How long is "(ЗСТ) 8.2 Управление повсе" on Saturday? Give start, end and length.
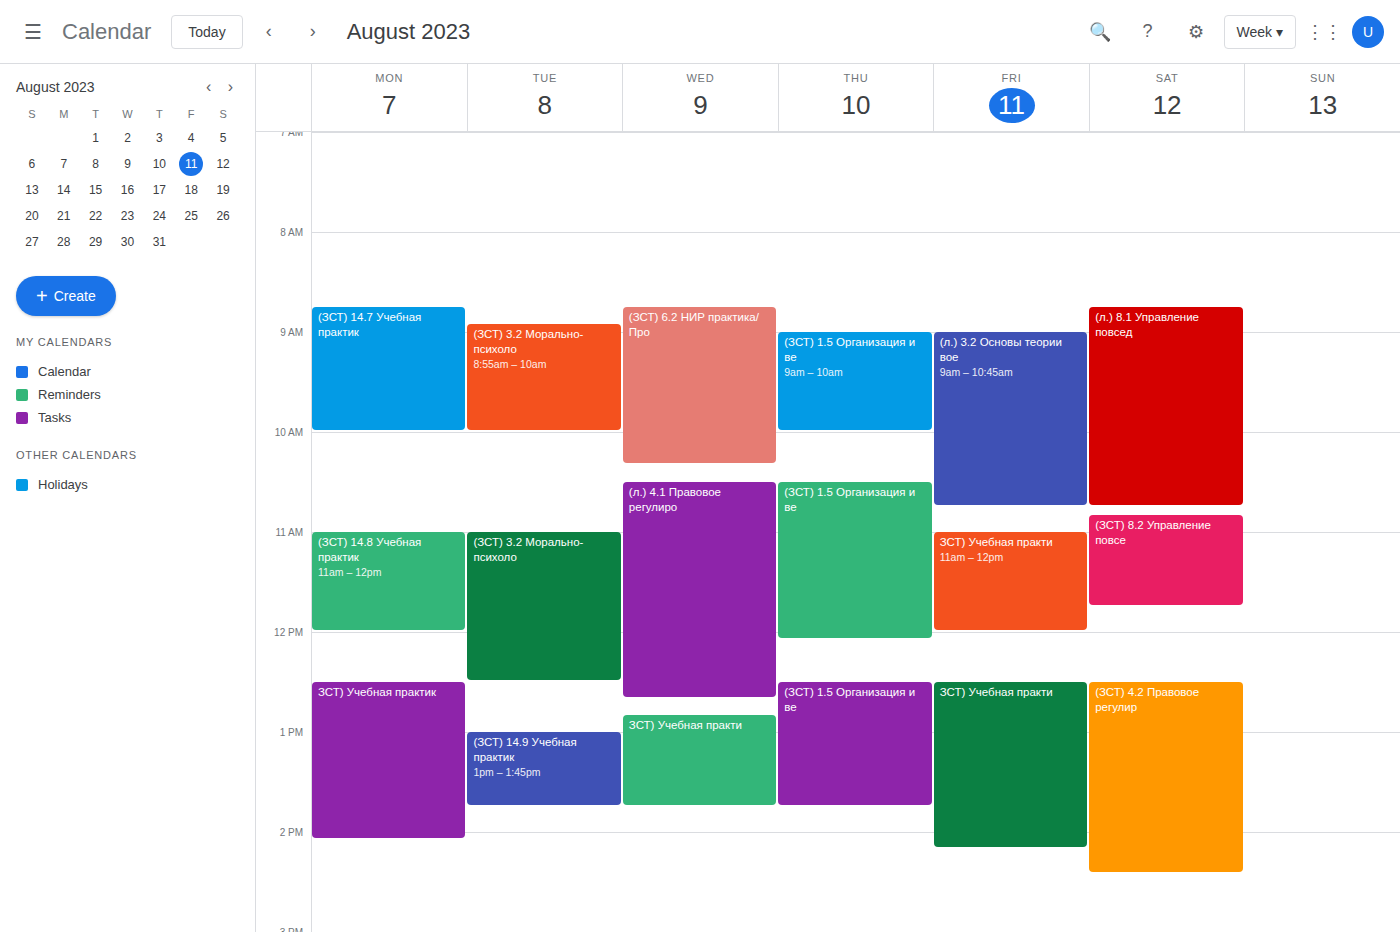
10:50 AM to 11:45 AM, 55 minutes